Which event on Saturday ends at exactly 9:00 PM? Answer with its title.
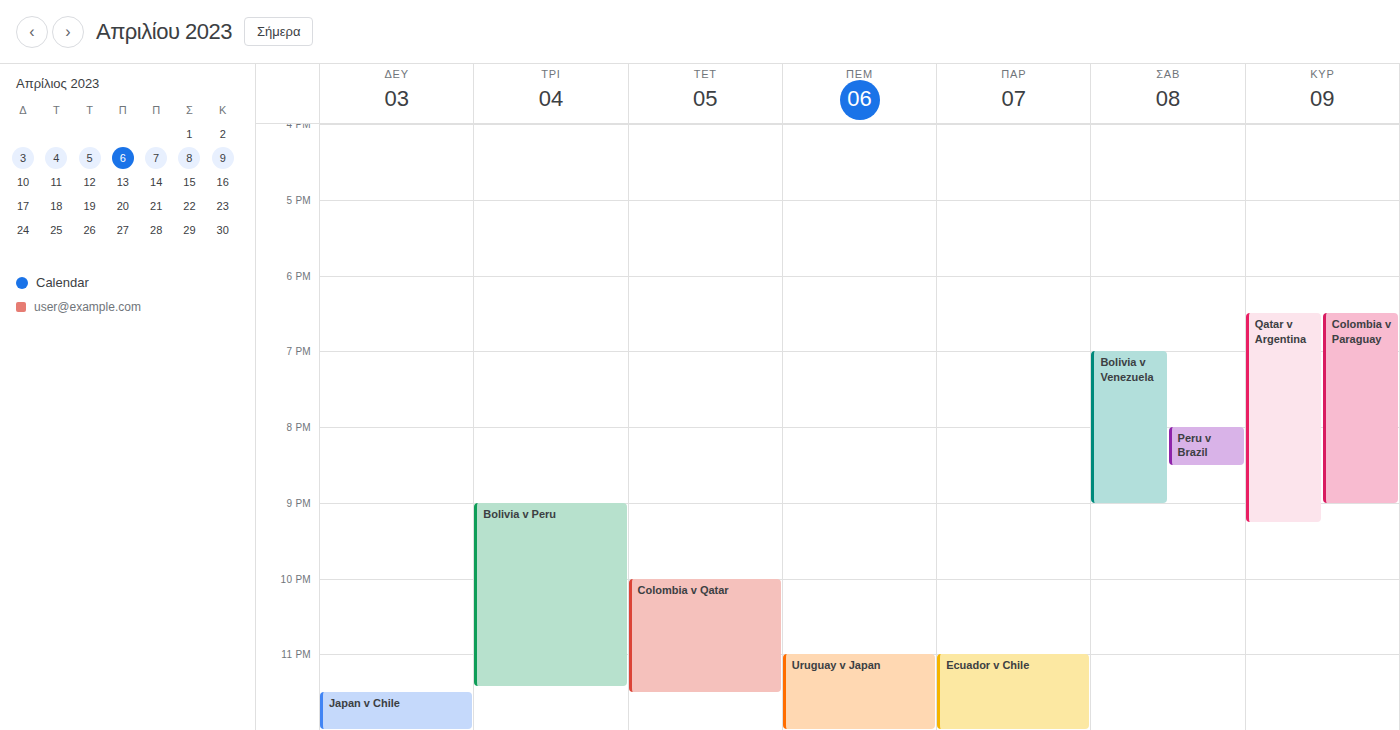
"Bolivia v Venezuela"